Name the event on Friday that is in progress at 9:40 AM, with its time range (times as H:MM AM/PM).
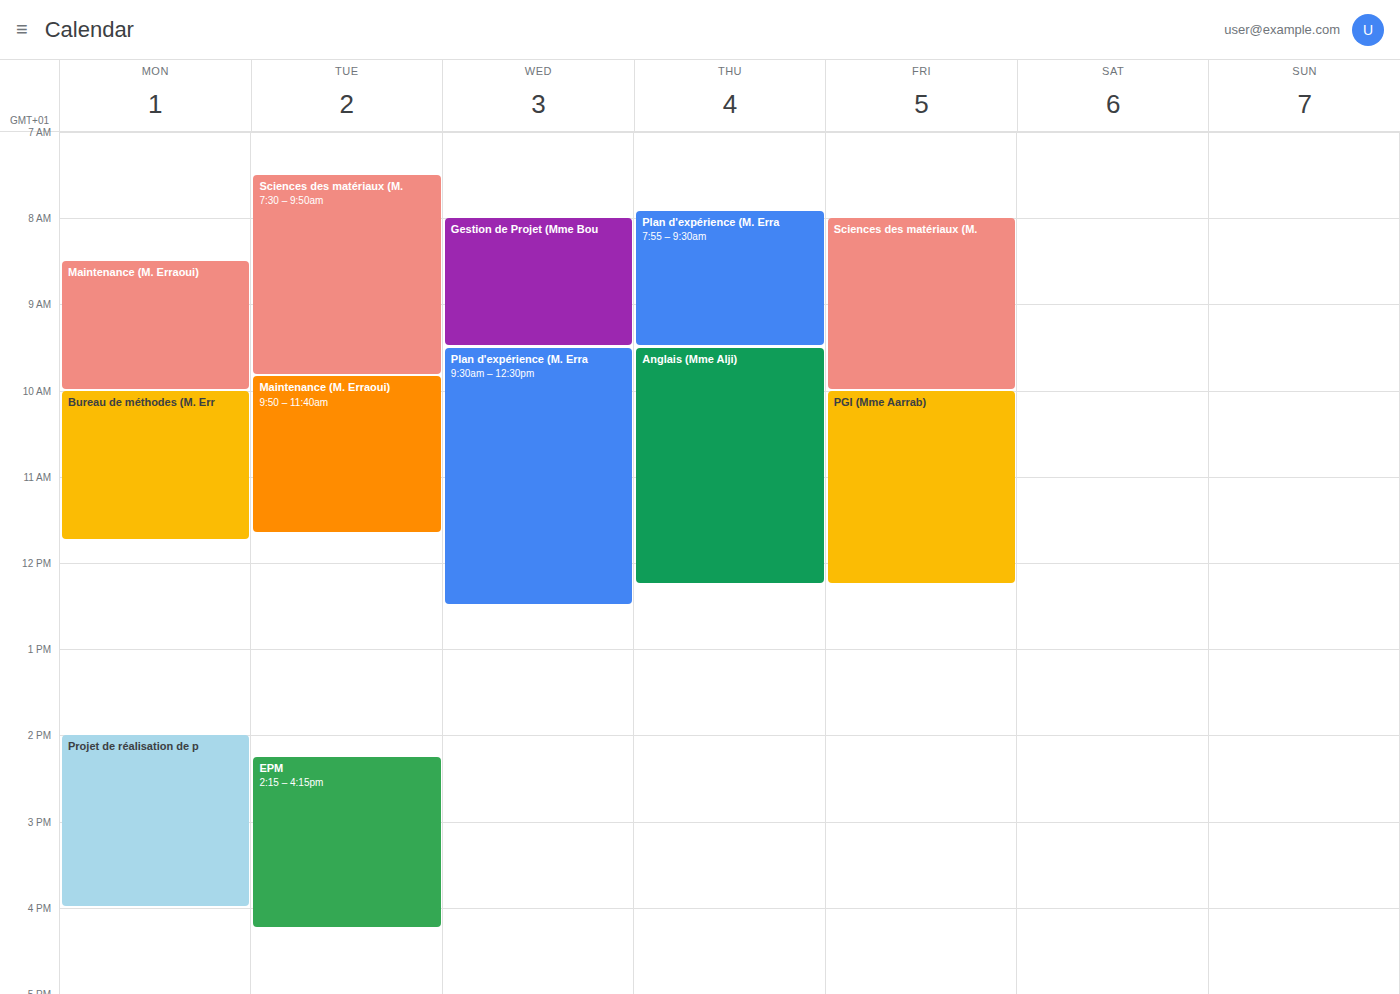
"Sciences des matériaux (M.", 8:00 AM to 10:00 AM